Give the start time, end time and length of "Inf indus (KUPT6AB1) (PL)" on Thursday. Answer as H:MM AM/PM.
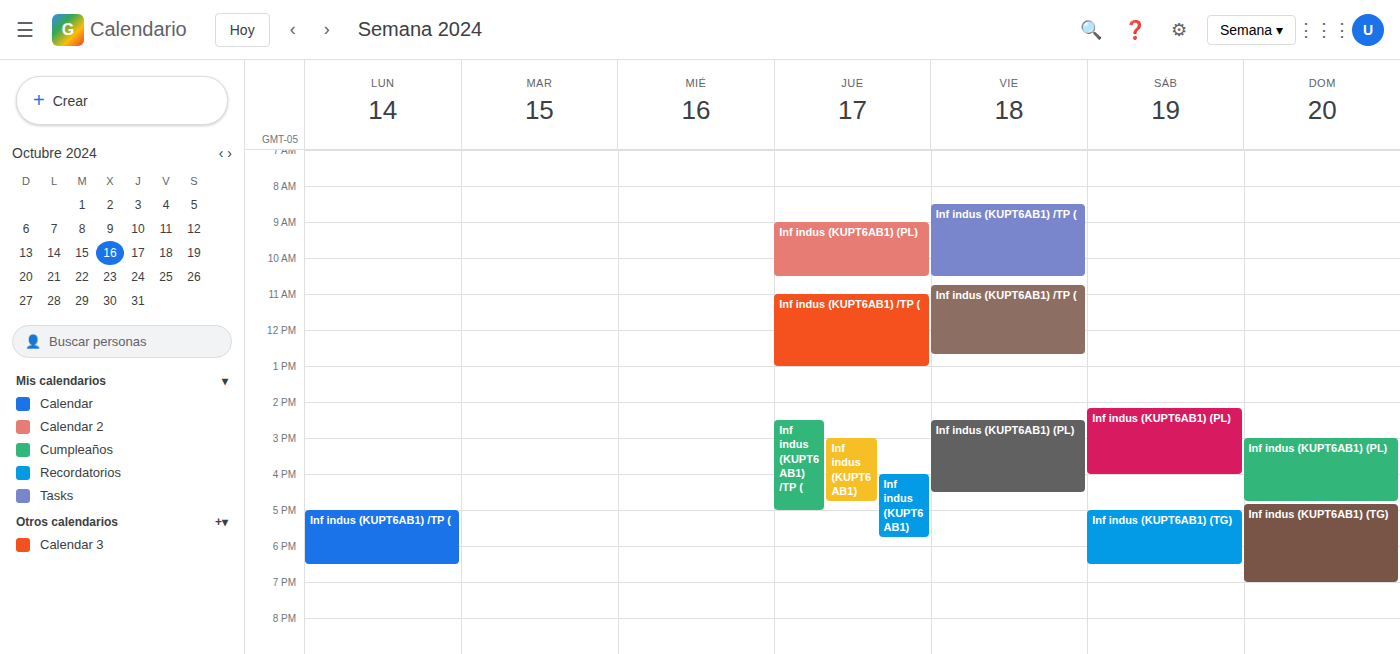
9:00 AM to 10:30 AM, 1 hour 30 minutes